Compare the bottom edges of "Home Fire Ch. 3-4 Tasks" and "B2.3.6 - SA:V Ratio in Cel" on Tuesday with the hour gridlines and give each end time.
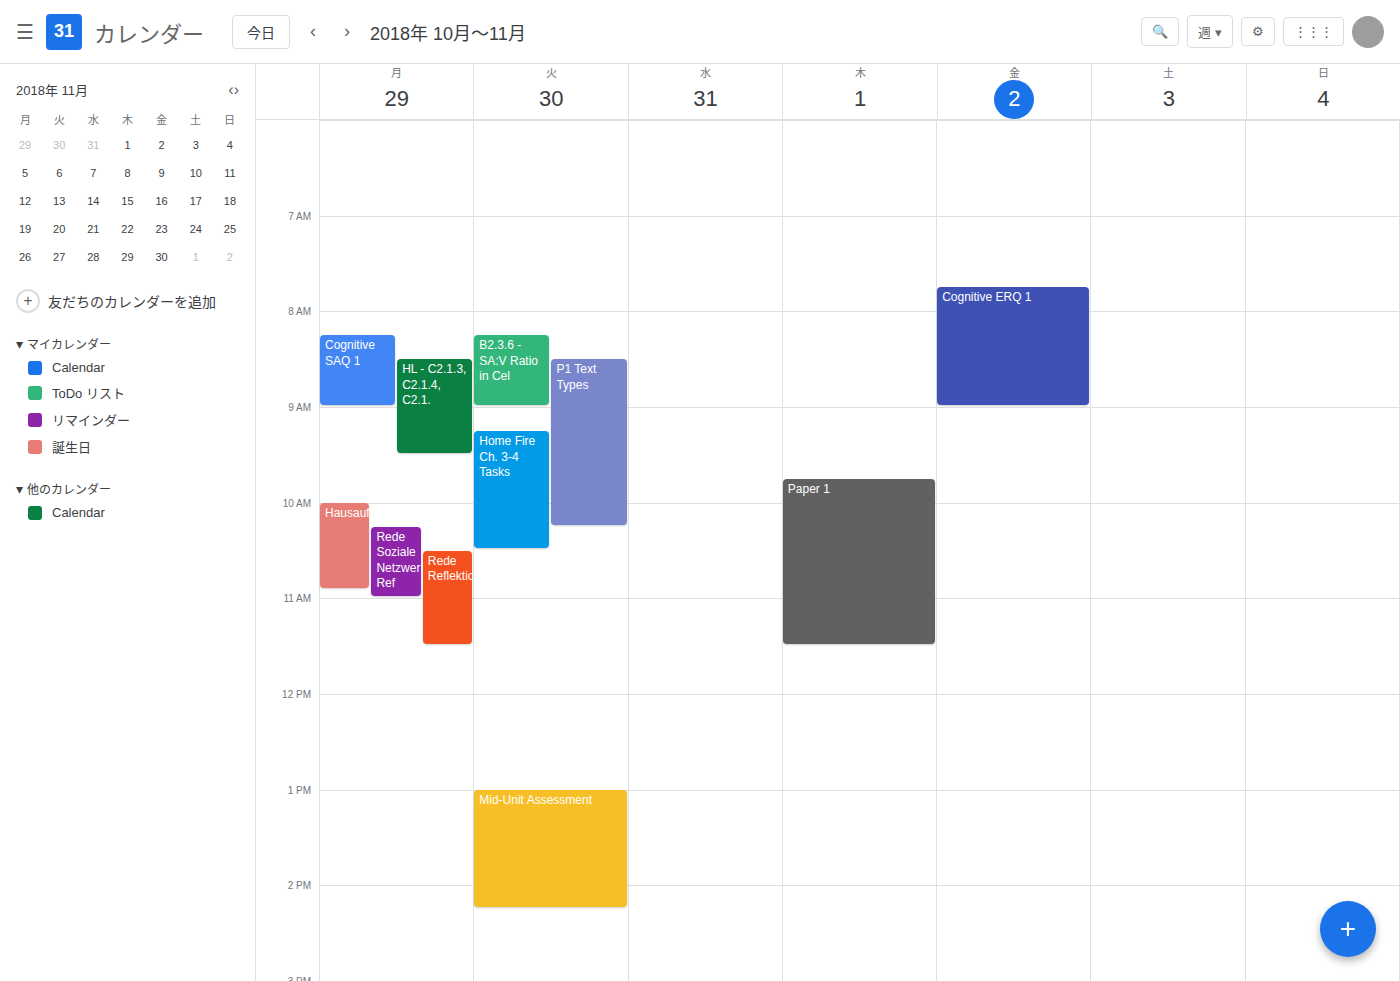
"Home Fire Ch. 3-4 Tasks": 10:30 AM, halfway between the 10 AM and 11 AM lines. "B2.3.6 - SA:V Ratio in Cel": 9:00 AM, exactly on the 9 AM line.